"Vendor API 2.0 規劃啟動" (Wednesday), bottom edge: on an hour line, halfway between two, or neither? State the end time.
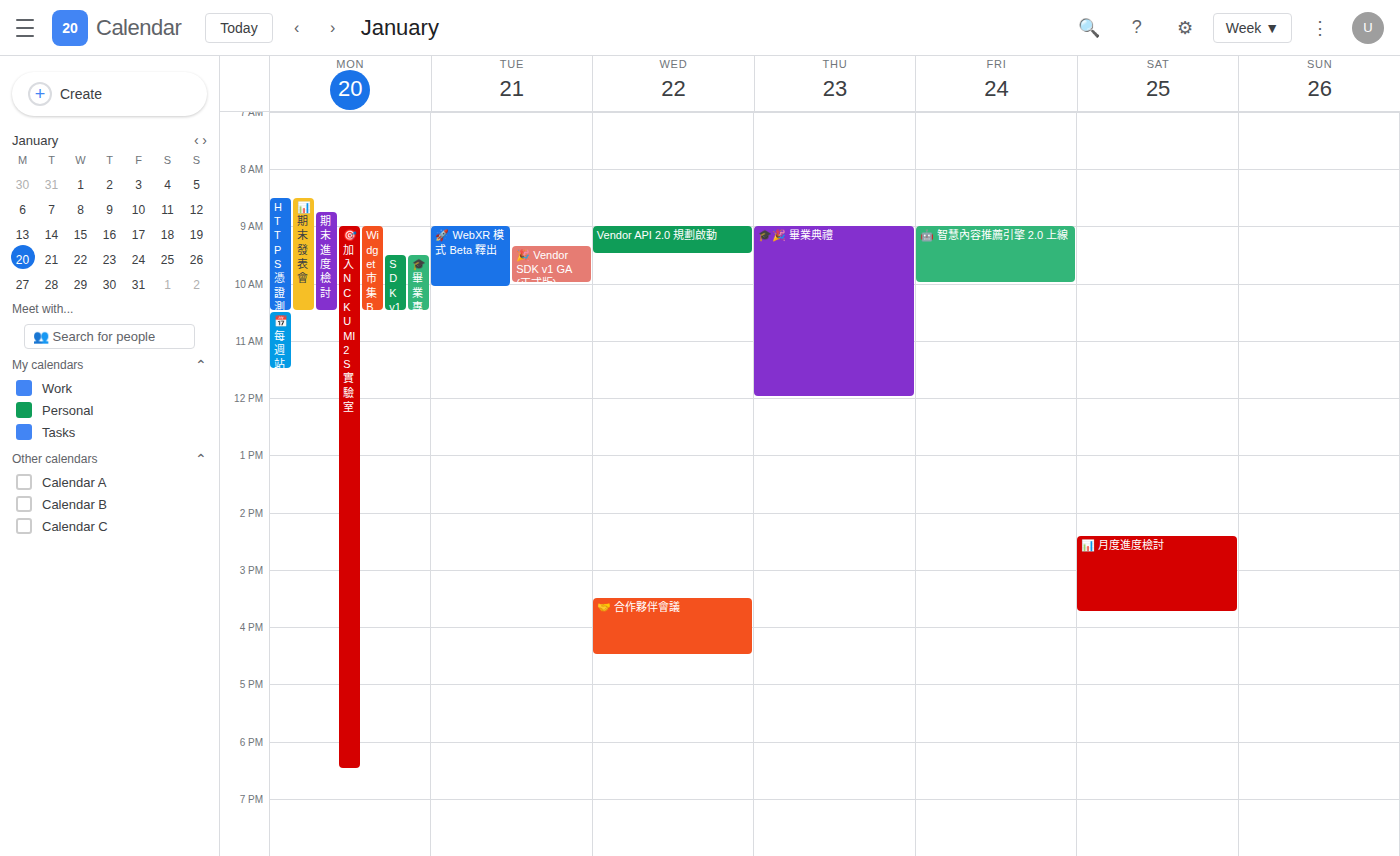
9:30 AM -- halfway between the 9 AM and 10 AM lines.